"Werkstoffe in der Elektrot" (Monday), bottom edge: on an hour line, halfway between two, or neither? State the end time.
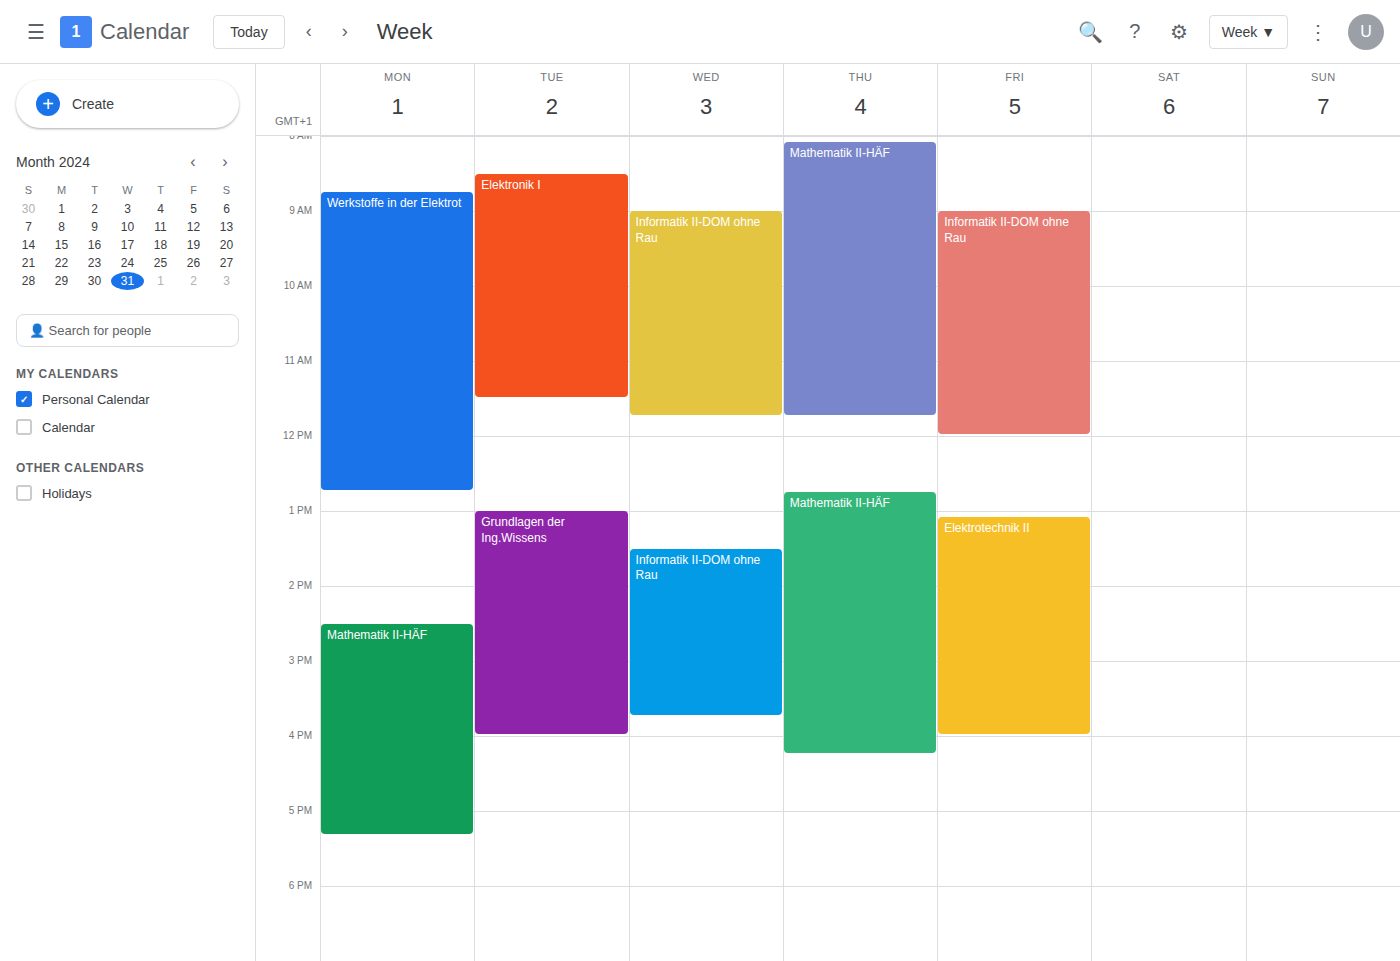
12:45 PM -- neither: three quarters of the way from the 12 PM line to the 1 PM line.